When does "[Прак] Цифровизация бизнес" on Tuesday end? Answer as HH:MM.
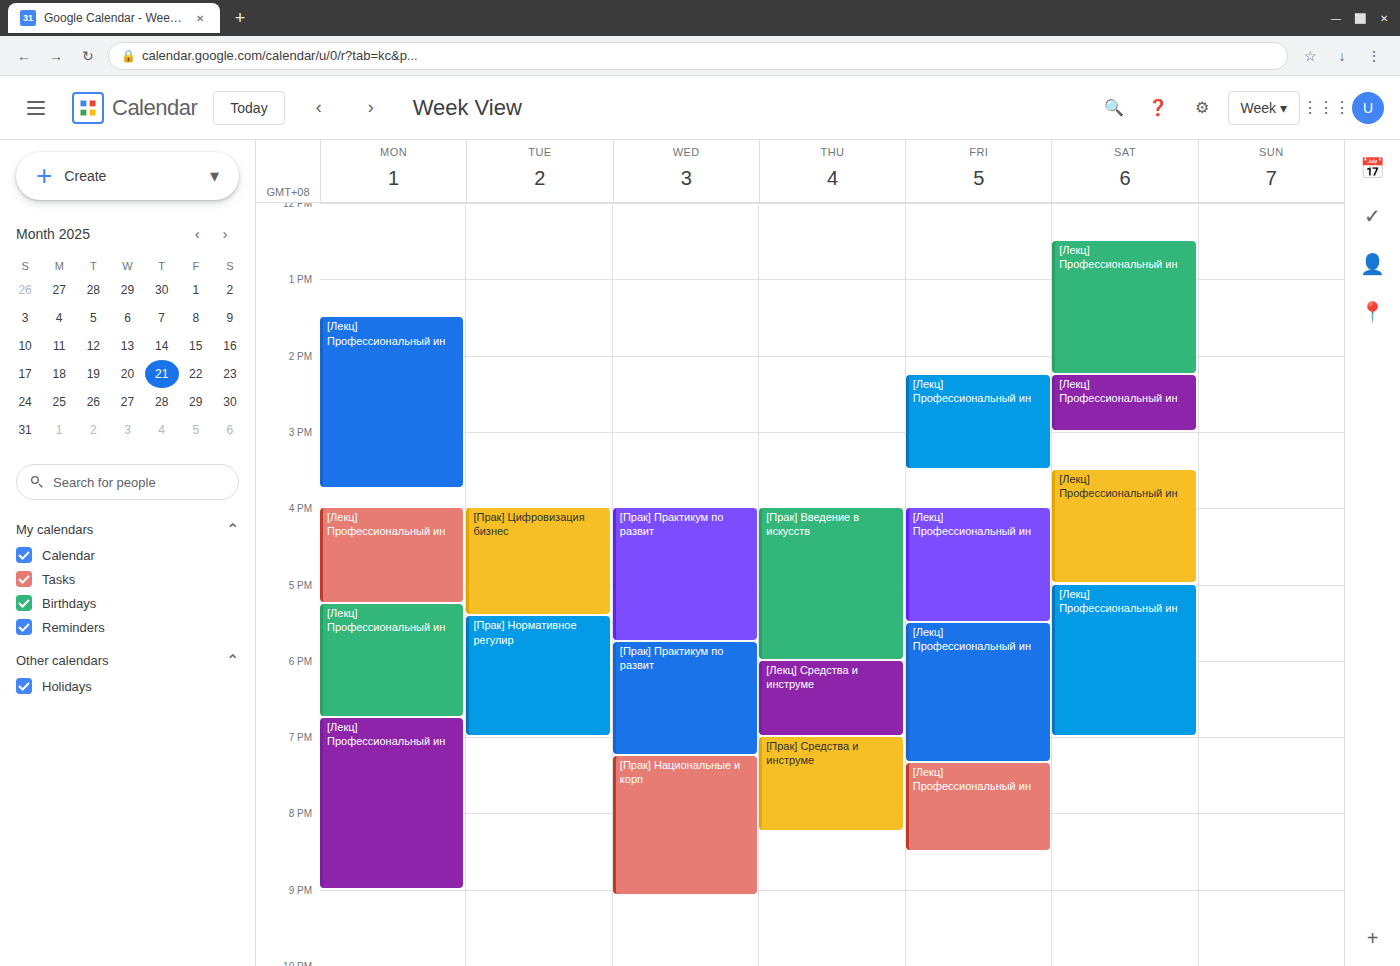
17:25